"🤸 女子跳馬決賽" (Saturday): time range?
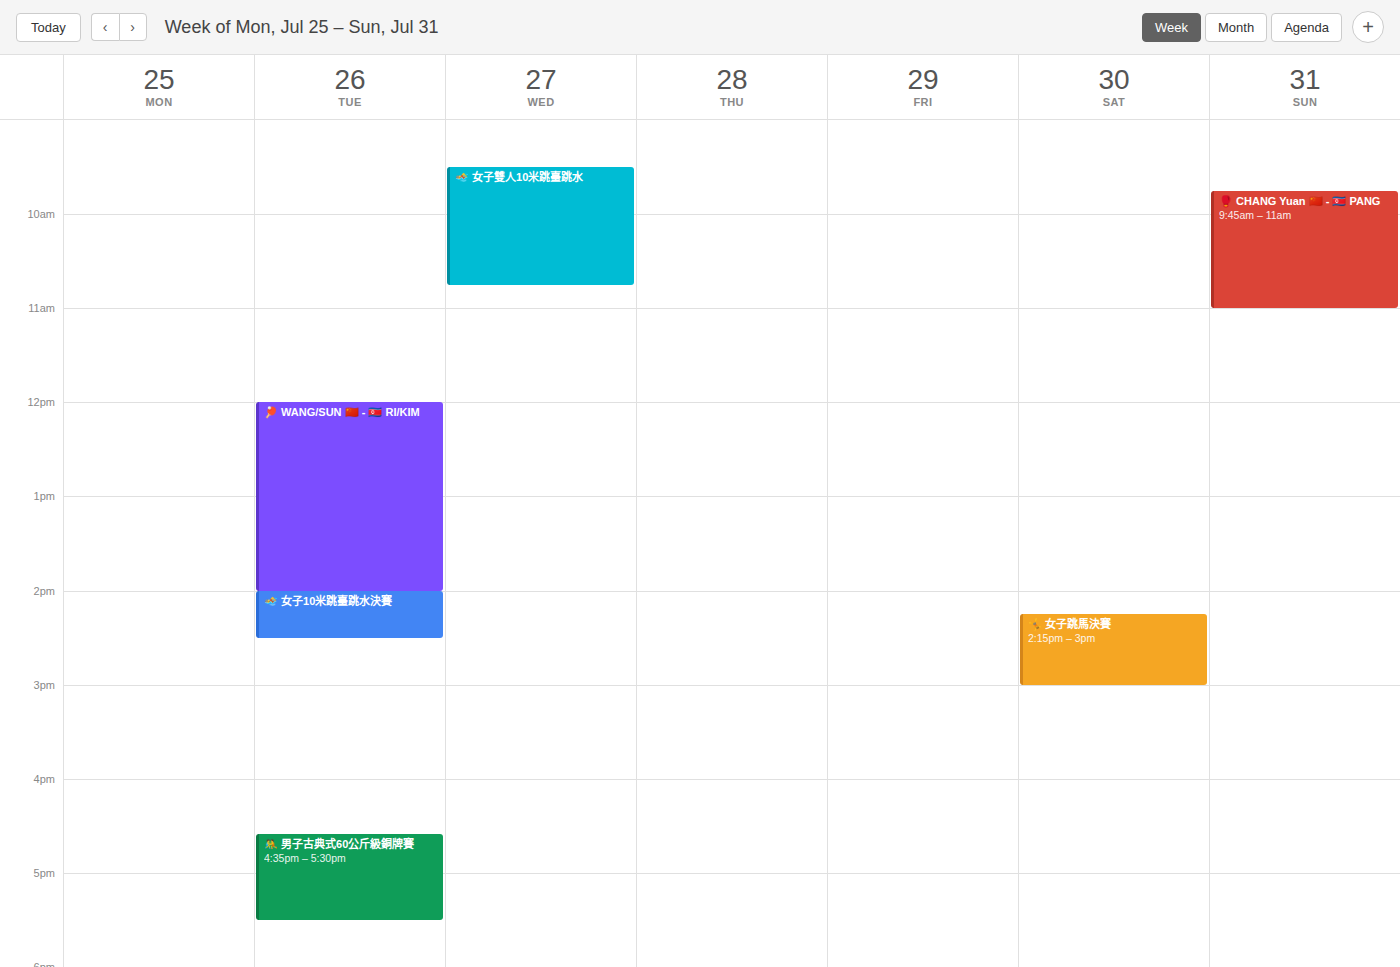
2:15 PM to 3:00 PM